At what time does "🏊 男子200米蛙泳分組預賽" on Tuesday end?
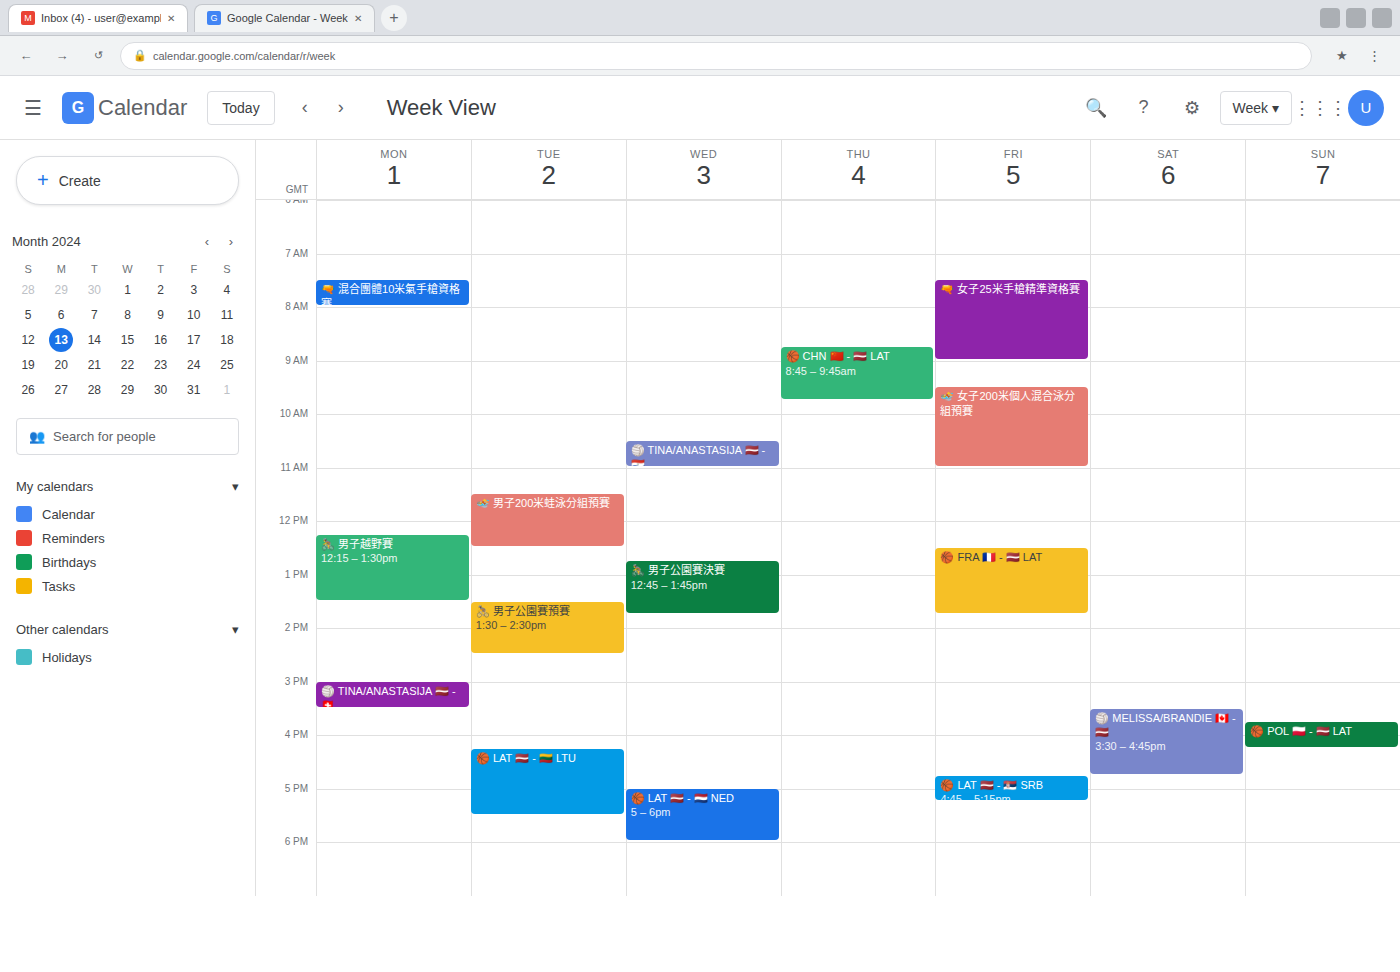
12:30 PM